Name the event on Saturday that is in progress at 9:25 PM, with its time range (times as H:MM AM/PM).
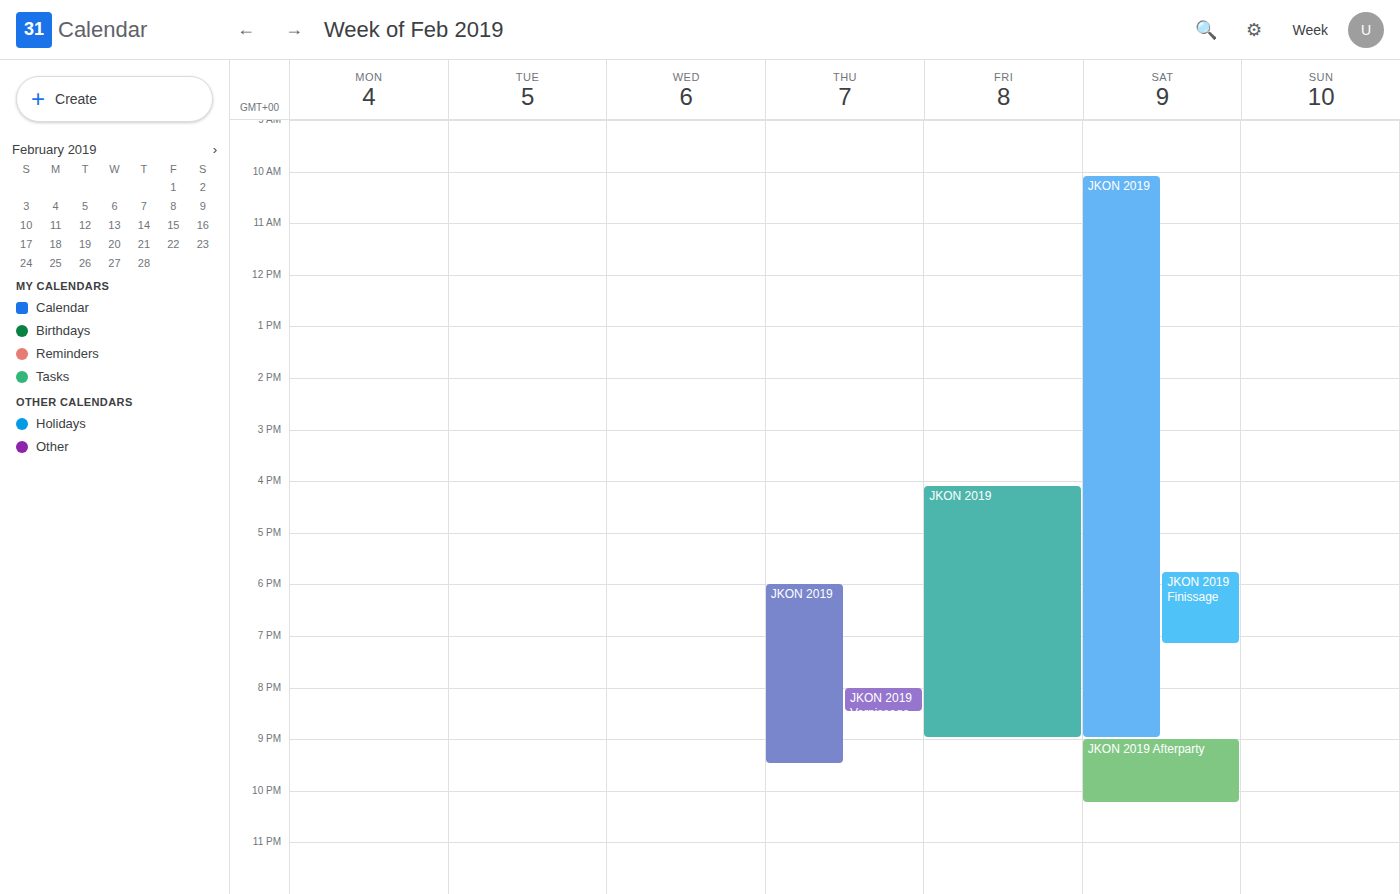
"JKON 2019 Afterparty", 9:00 PM to 10:15 PM